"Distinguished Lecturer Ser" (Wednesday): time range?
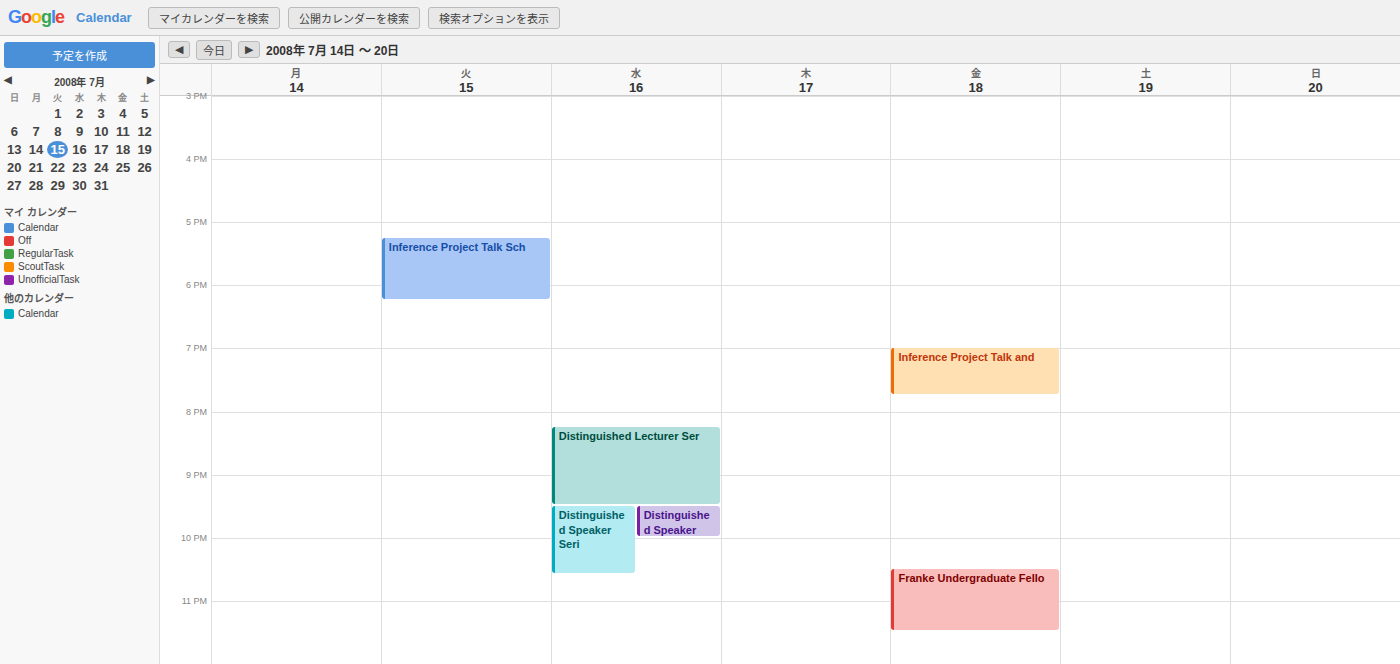
8:15 PM to 9:30 PM